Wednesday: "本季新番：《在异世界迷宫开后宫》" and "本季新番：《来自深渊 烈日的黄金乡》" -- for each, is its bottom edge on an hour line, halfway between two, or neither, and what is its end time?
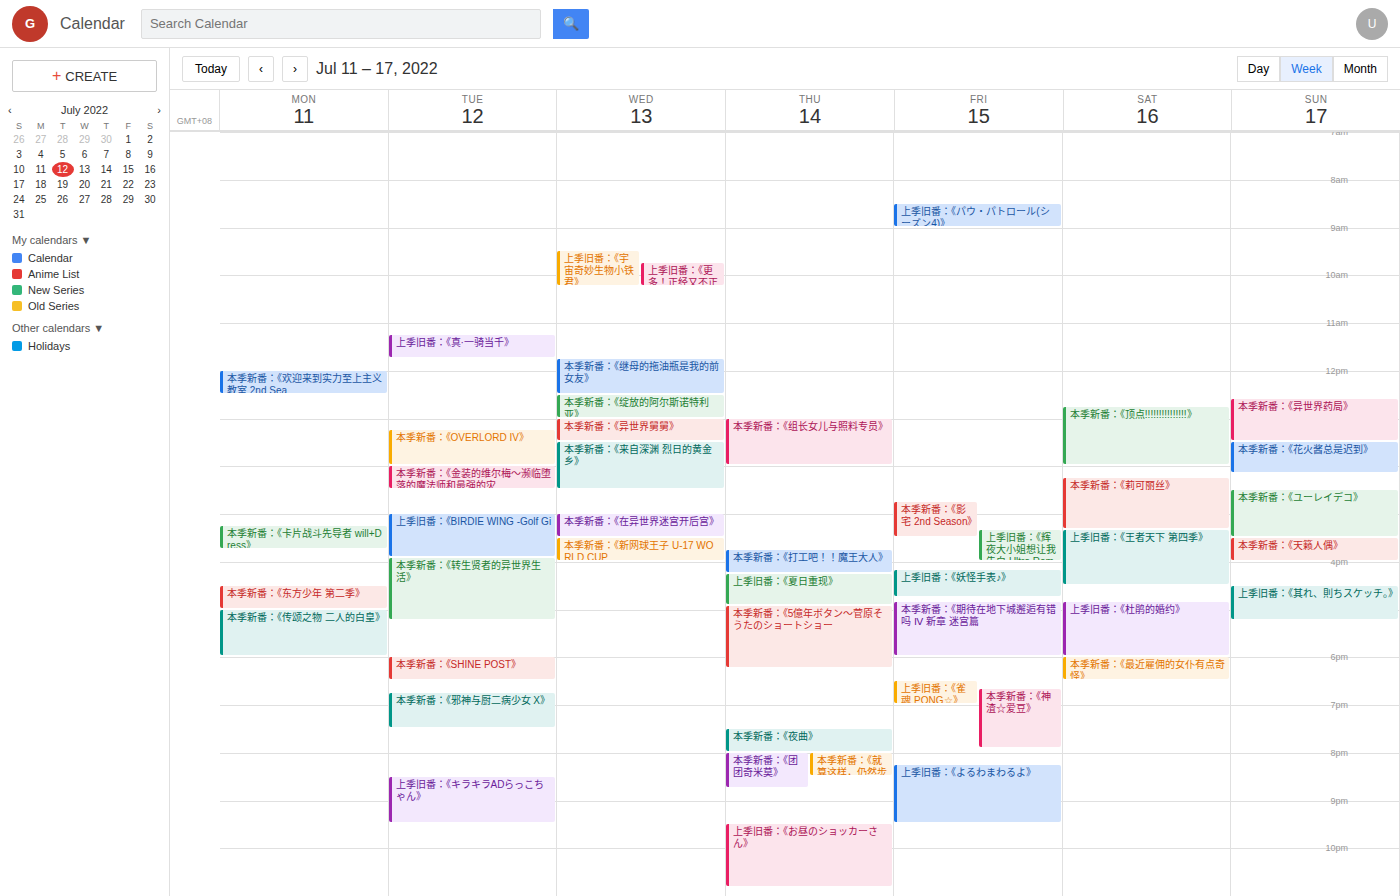
"本季新番：《在异世界迷宫开后宫》": 3:30 PM, halfway between the 3 PM and 4 PM lines. "本季新番：《来自深渊 烈日的黄金乡》": 2:30 PM, halfway between the 2 PM and 3 PM lines.